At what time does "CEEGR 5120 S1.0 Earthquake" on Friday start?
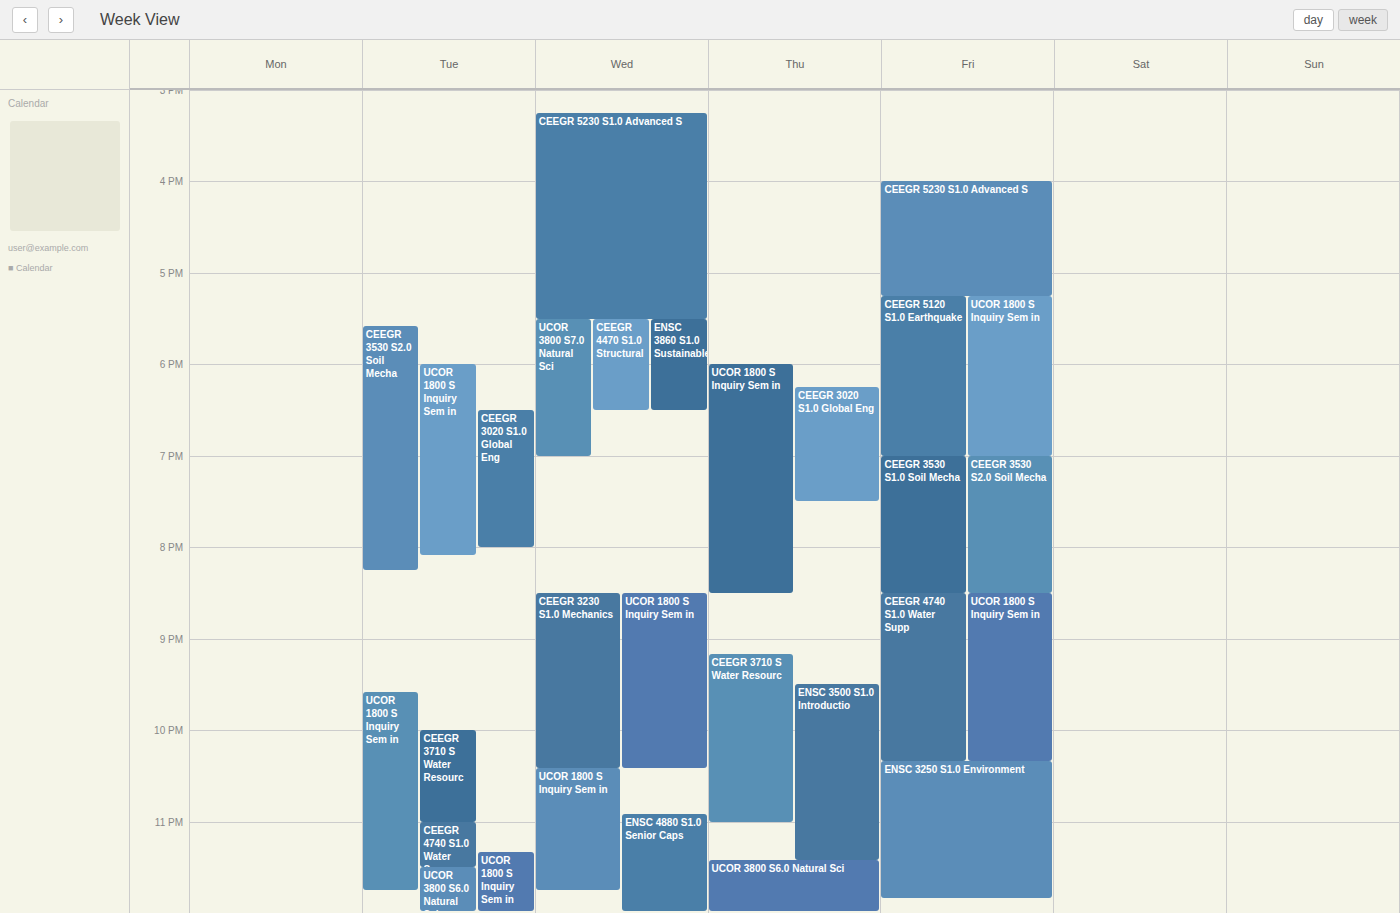
17:15